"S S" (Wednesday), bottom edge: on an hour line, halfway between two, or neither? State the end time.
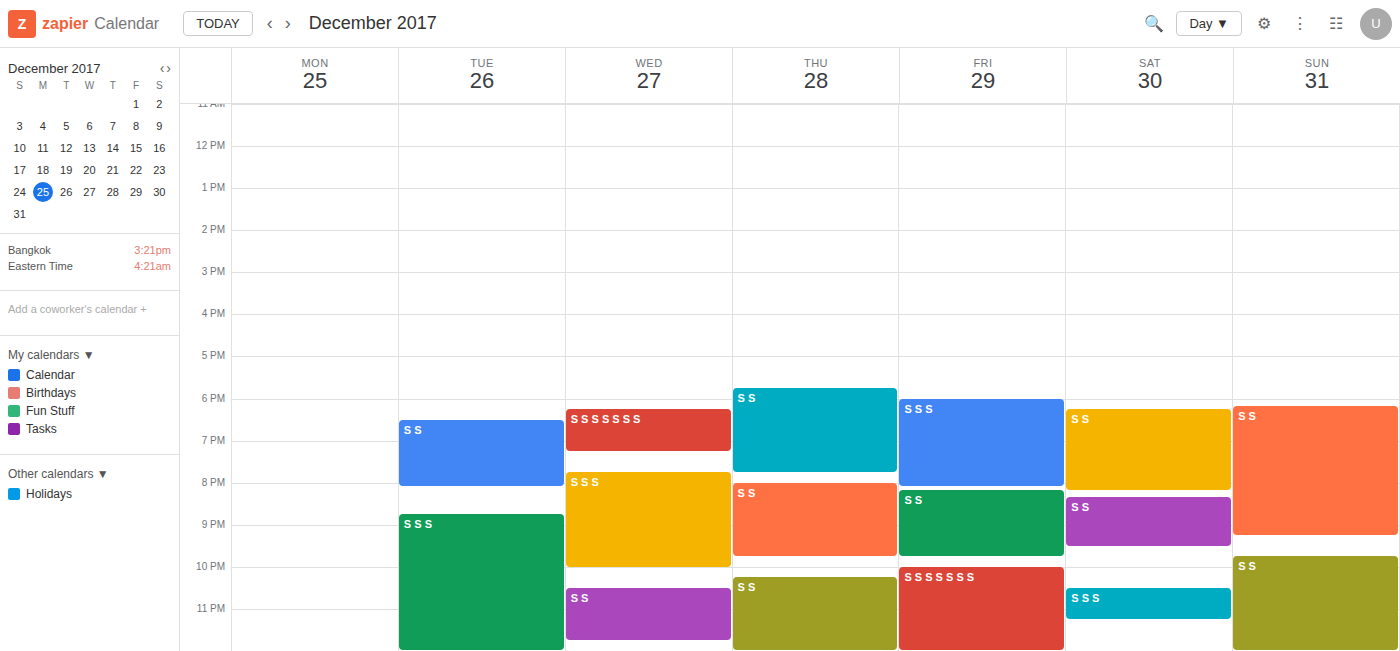
23:45 -- neither: three quarters of the way from the 23:00 line to the 24:00 line.